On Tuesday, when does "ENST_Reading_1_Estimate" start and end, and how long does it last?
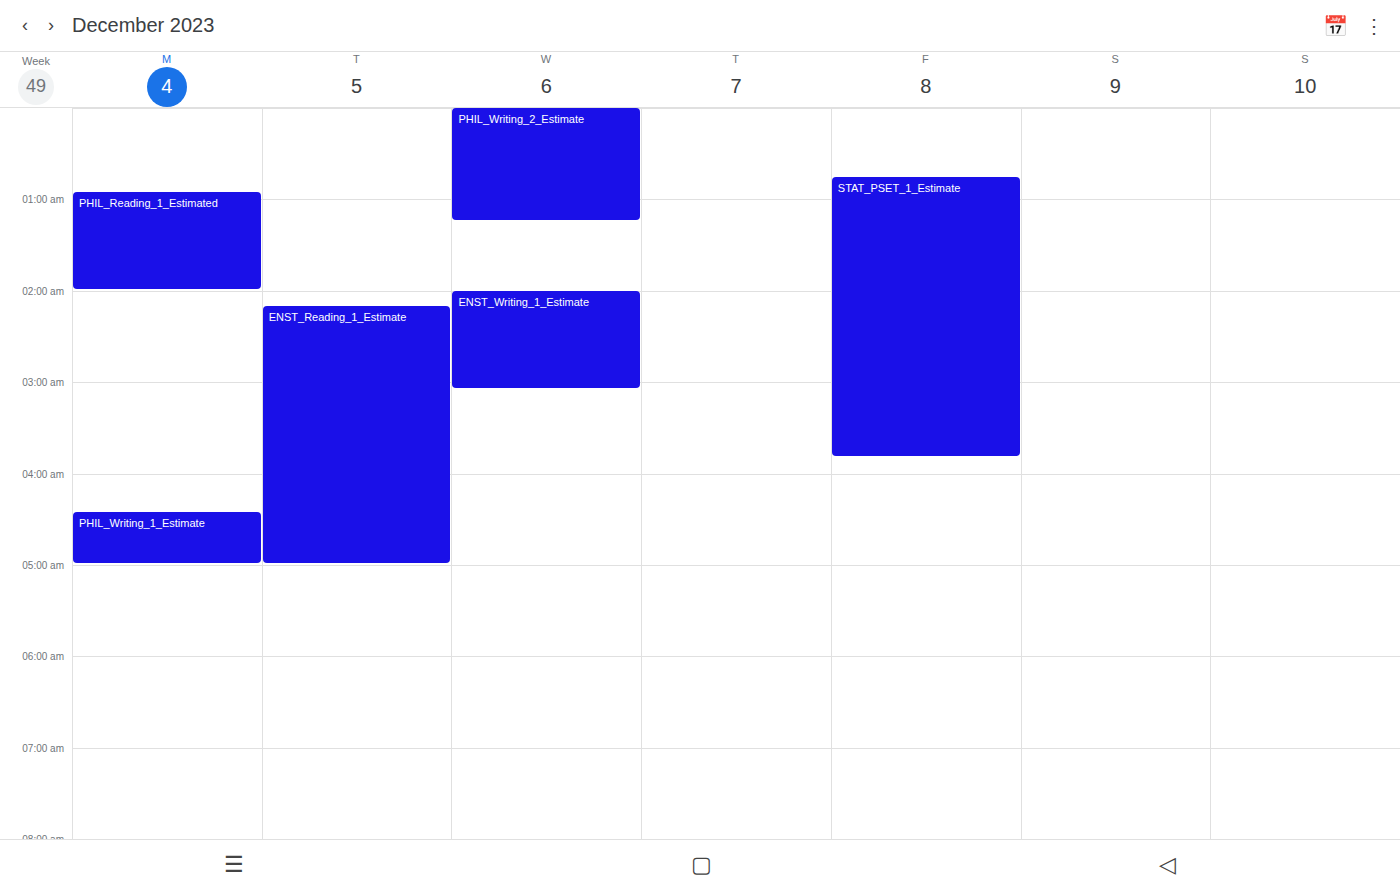
2:10 AM to 5:00 AM, 2 hours 50 minutes